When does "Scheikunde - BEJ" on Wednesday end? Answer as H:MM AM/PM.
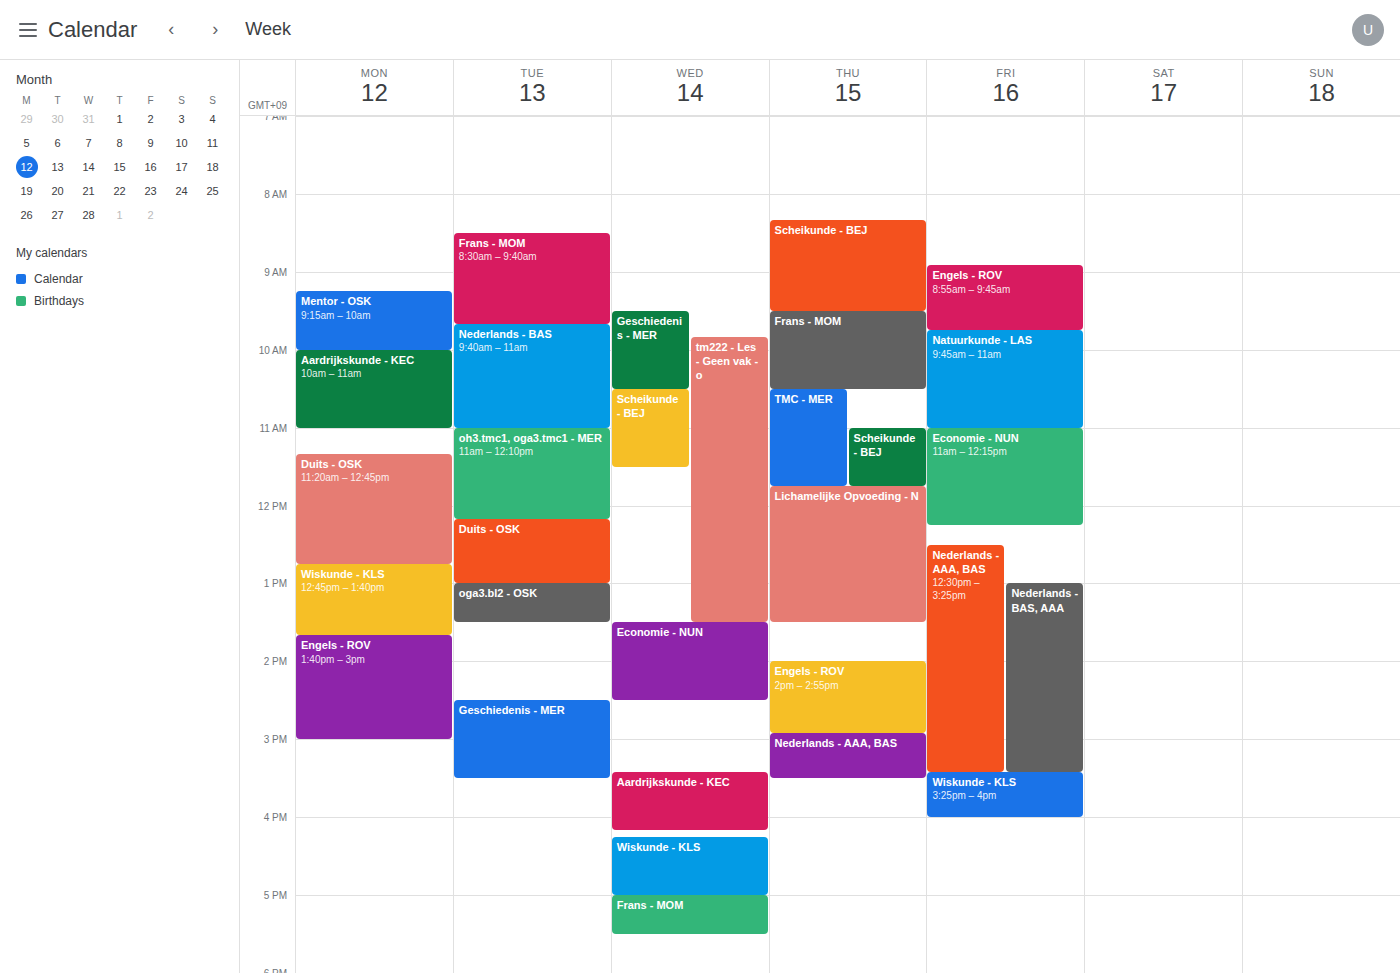
11:30 AM